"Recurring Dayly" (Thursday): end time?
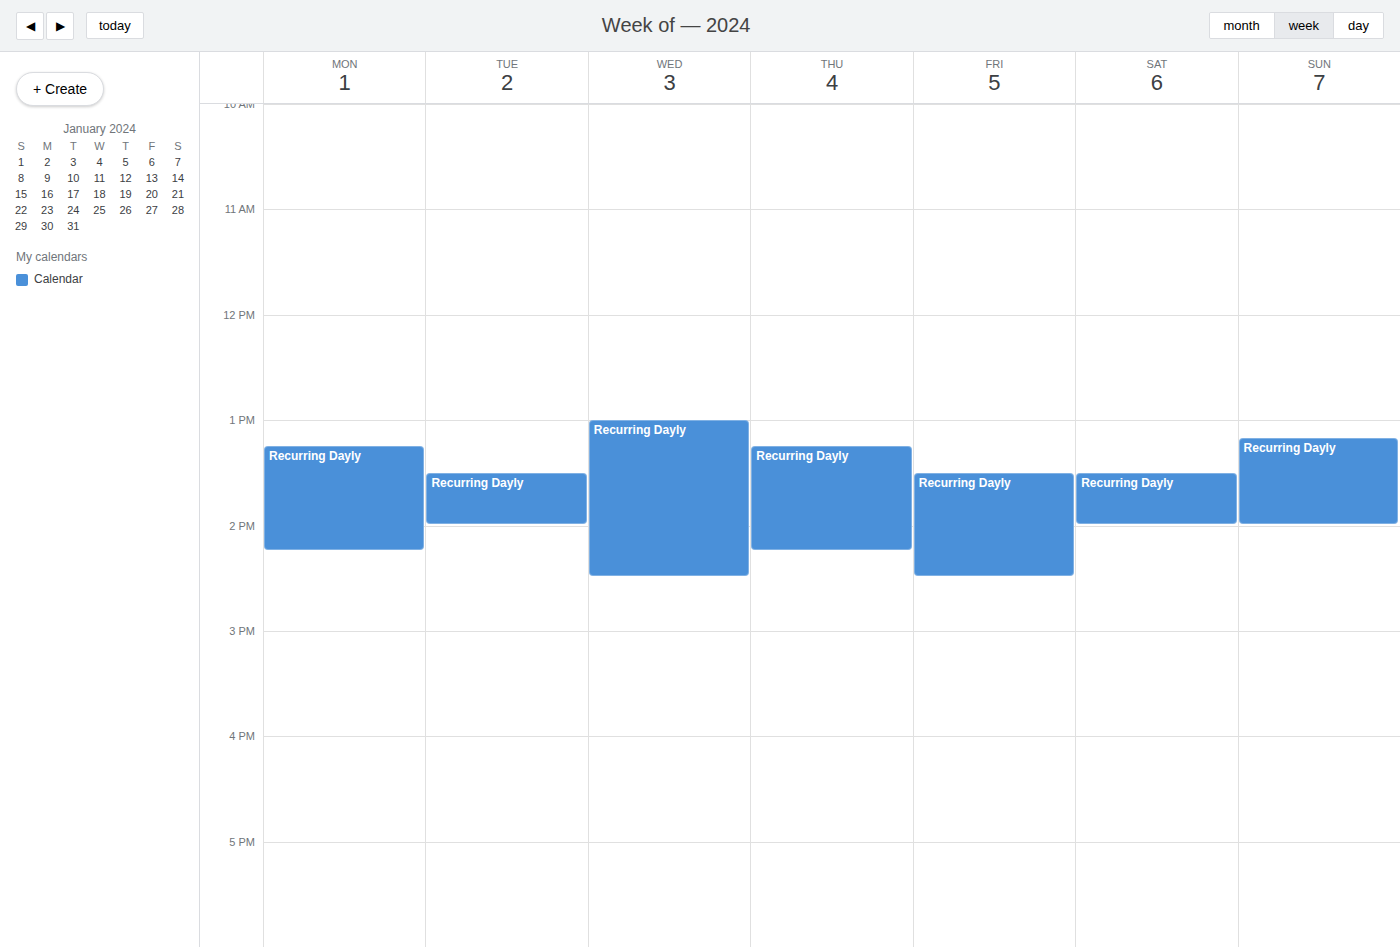
2:15 PM